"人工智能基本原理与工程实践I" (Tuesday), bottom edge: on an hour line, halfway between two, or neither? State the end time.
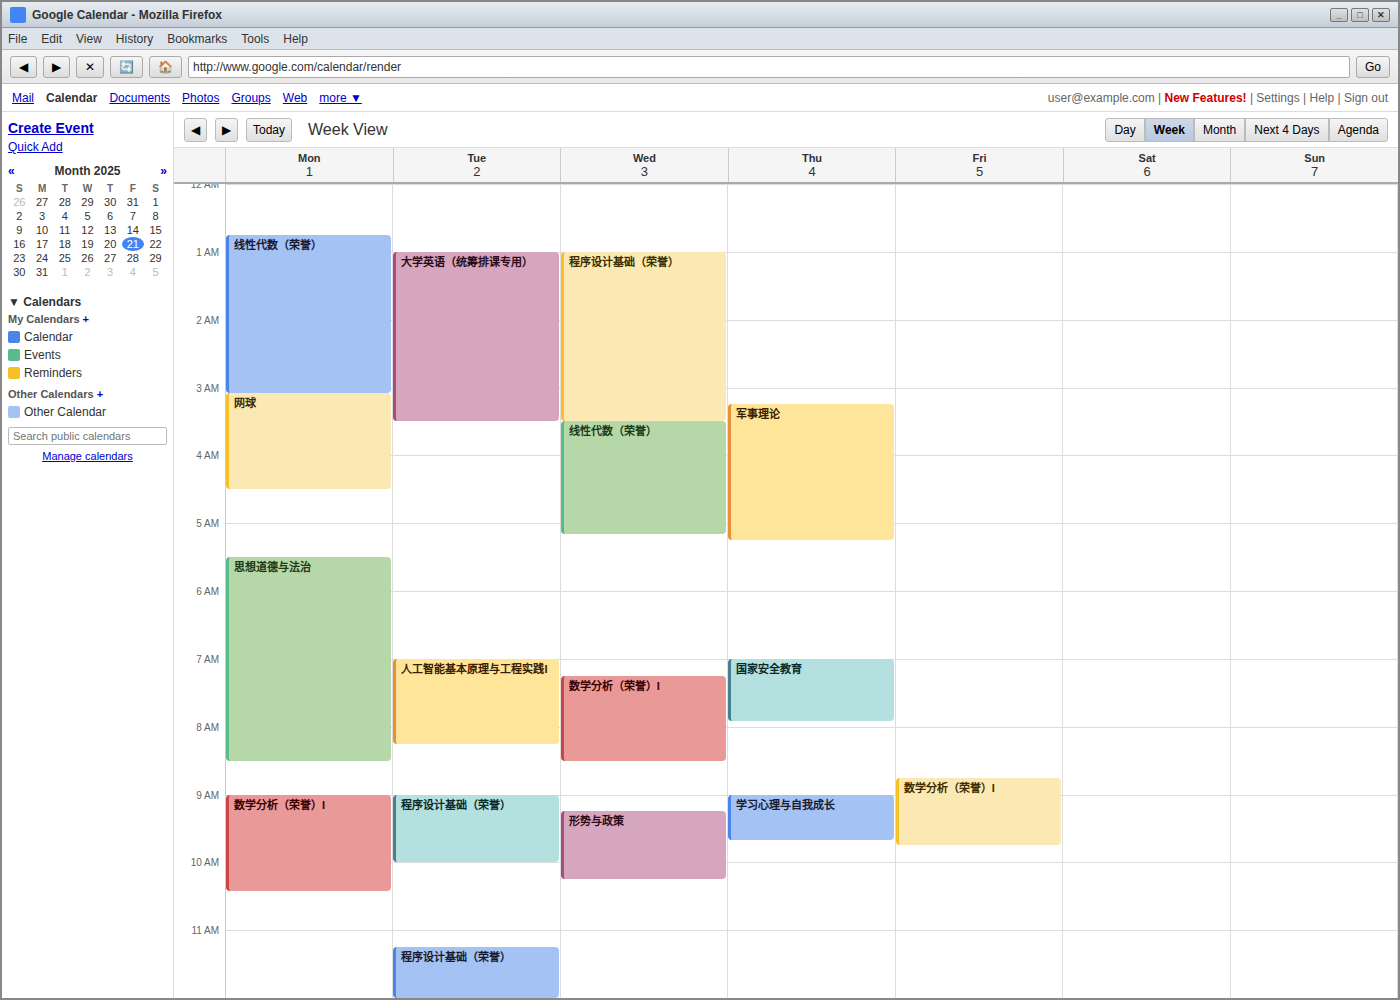
8:15 AM -- neither: a quarter of the way from the 8 AM line to the 9 AM line.